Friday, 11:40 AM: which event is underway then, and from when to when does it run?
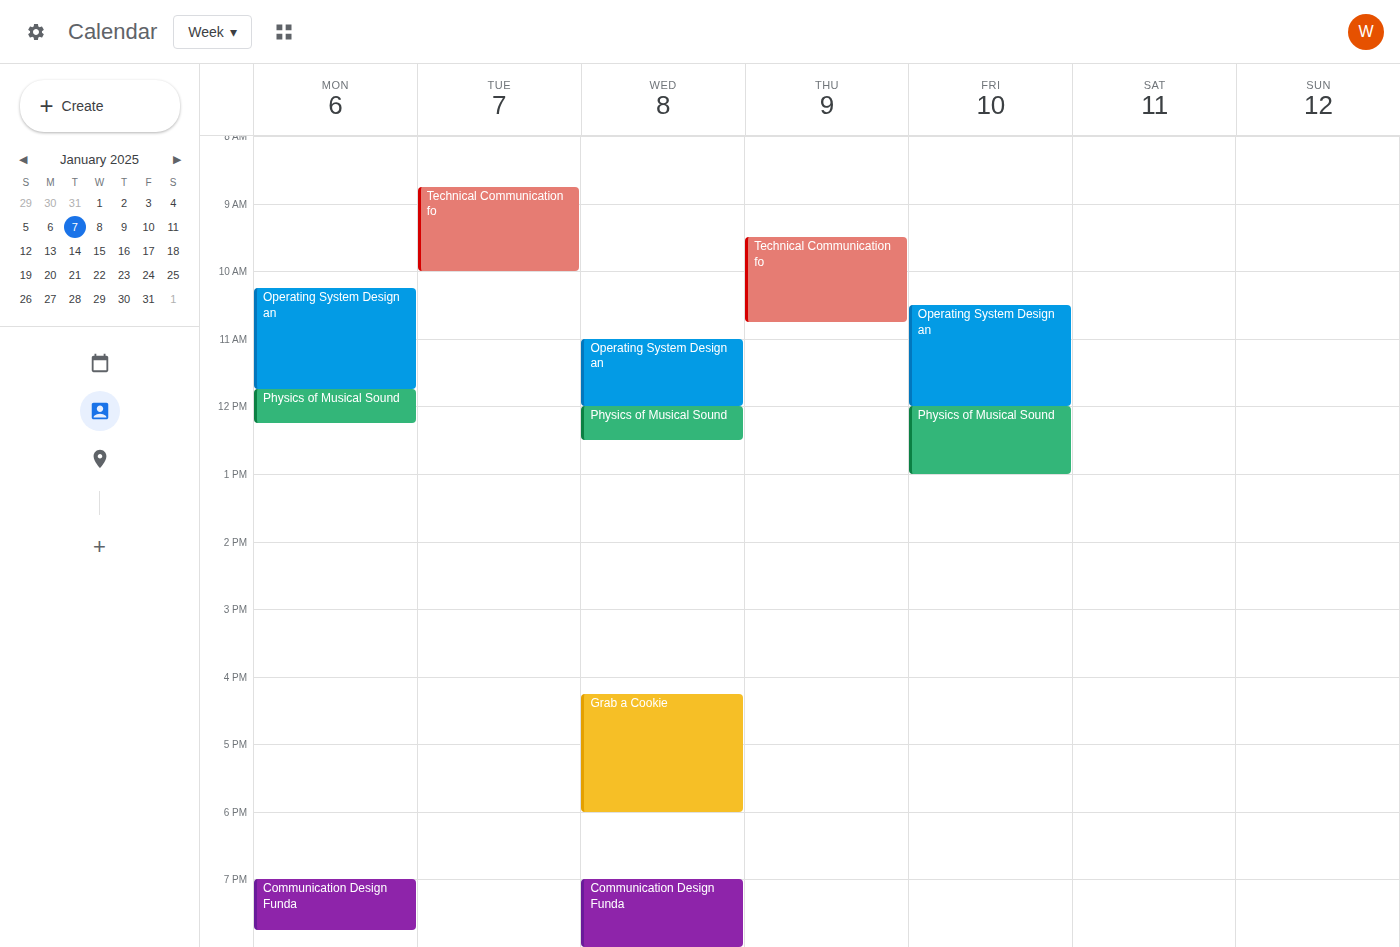
"Operating System Design an", 10:30 AM to 12:00 PM